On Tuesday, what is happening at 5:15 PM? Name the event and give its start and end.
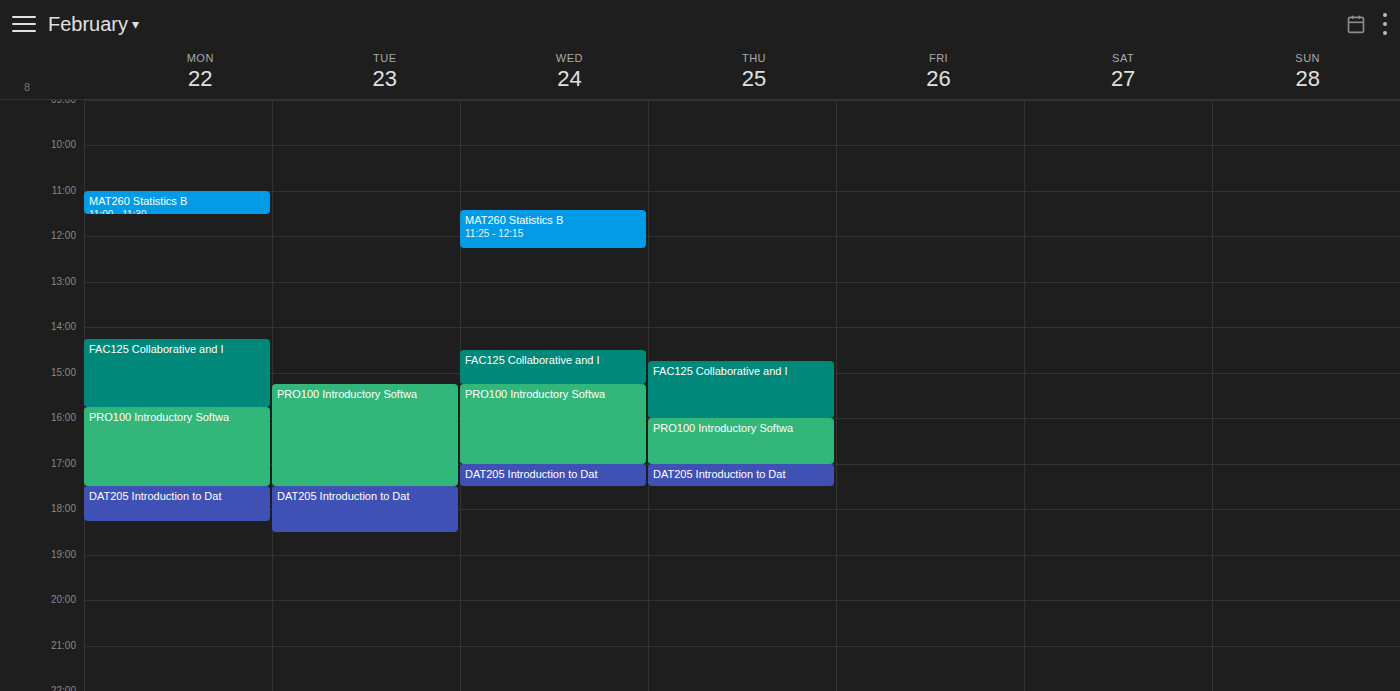
"PRO100 Introductory Softwa", 3:15 PM to 5:30 PM